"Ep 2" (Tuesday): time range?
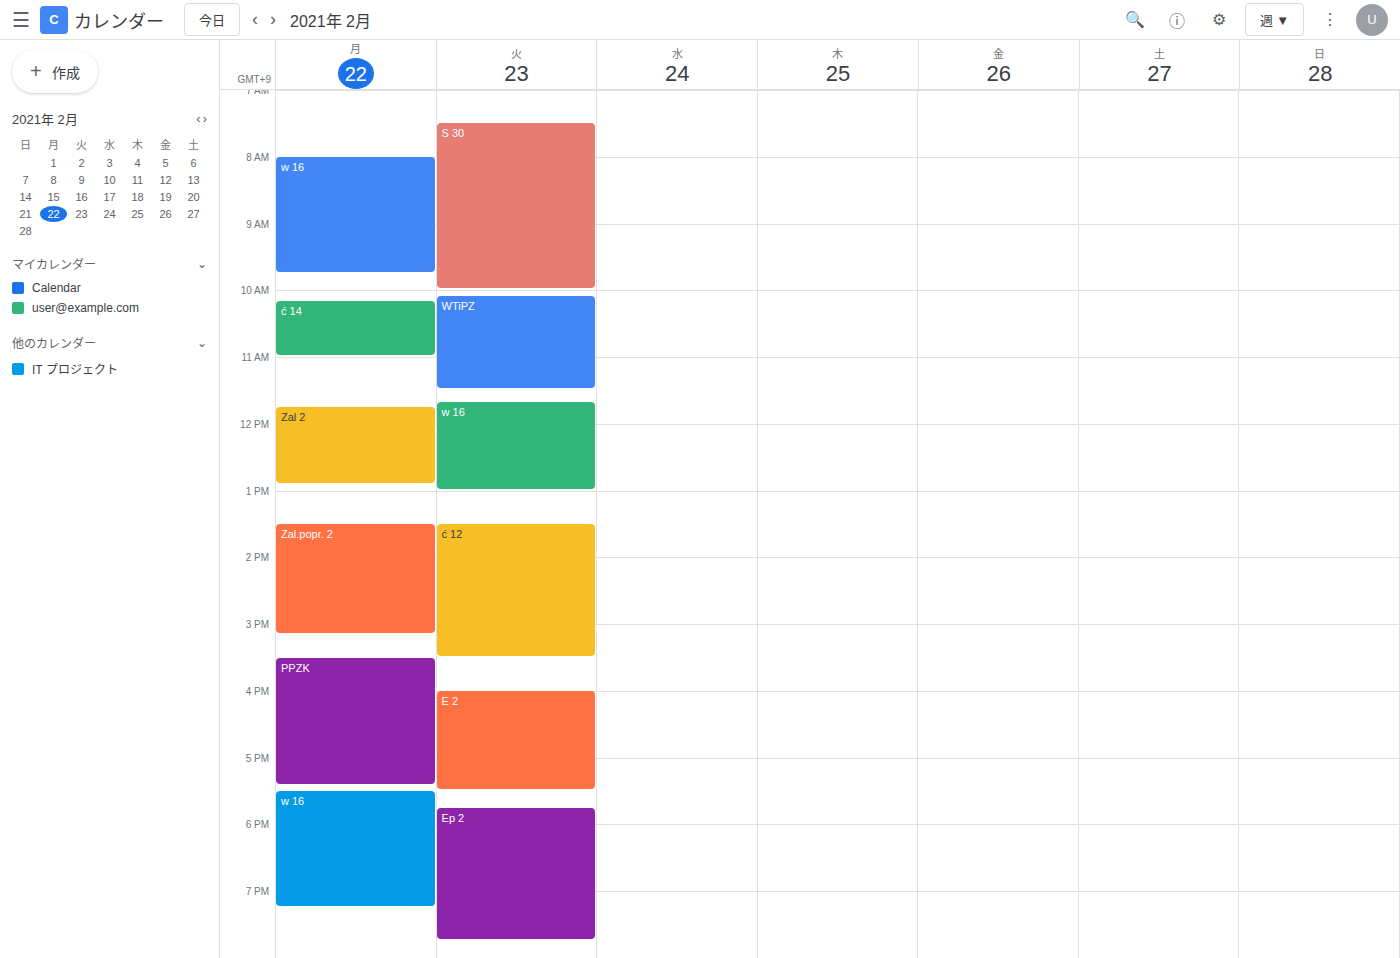
5:45 PM to 7:45 PM